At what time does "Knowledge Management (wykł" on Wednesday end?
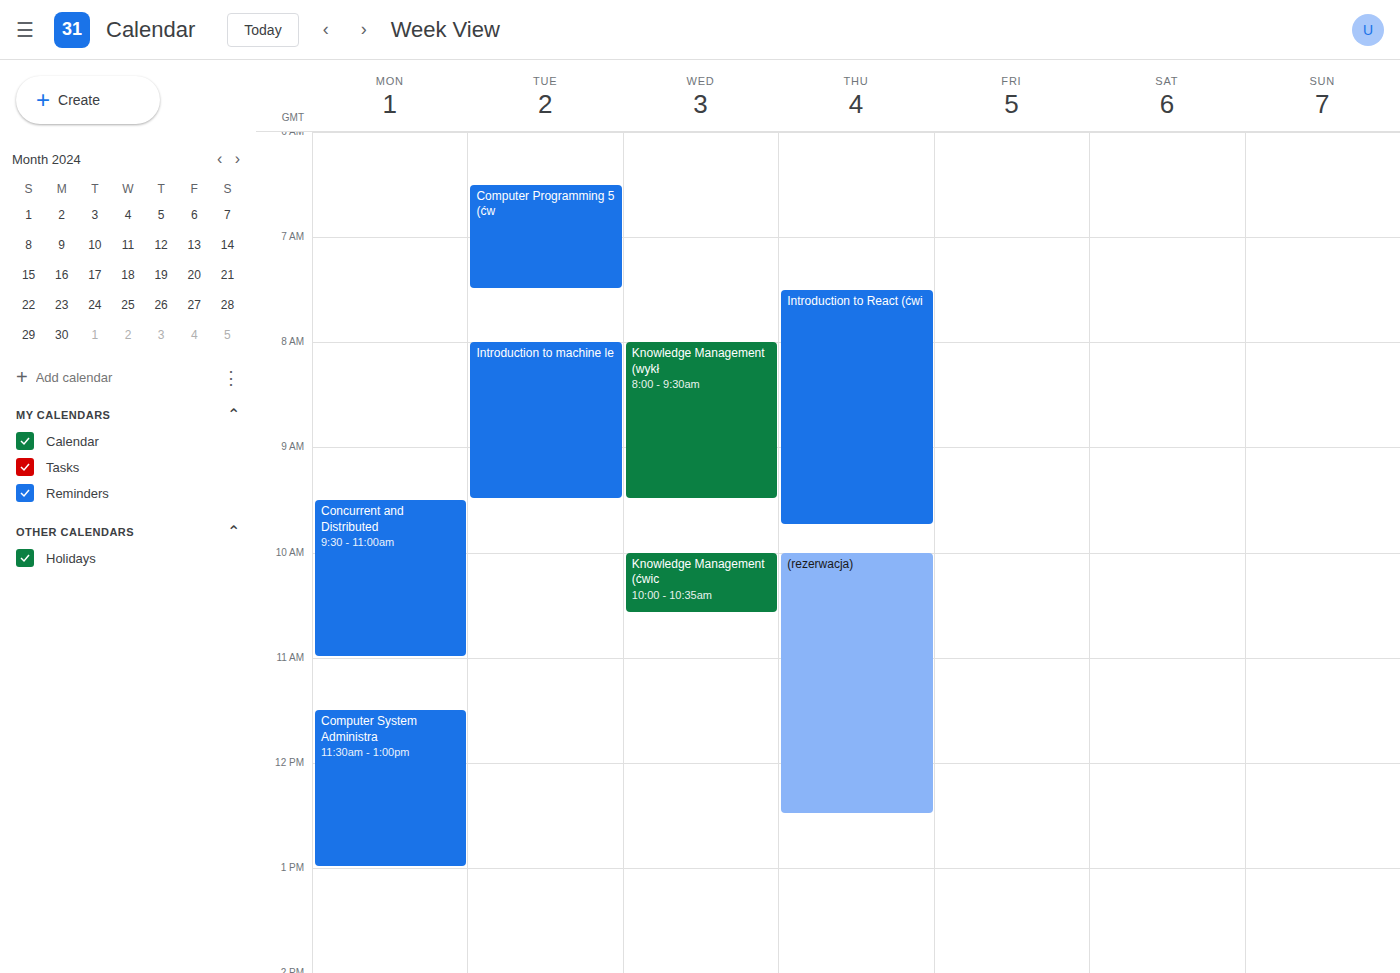
09:30